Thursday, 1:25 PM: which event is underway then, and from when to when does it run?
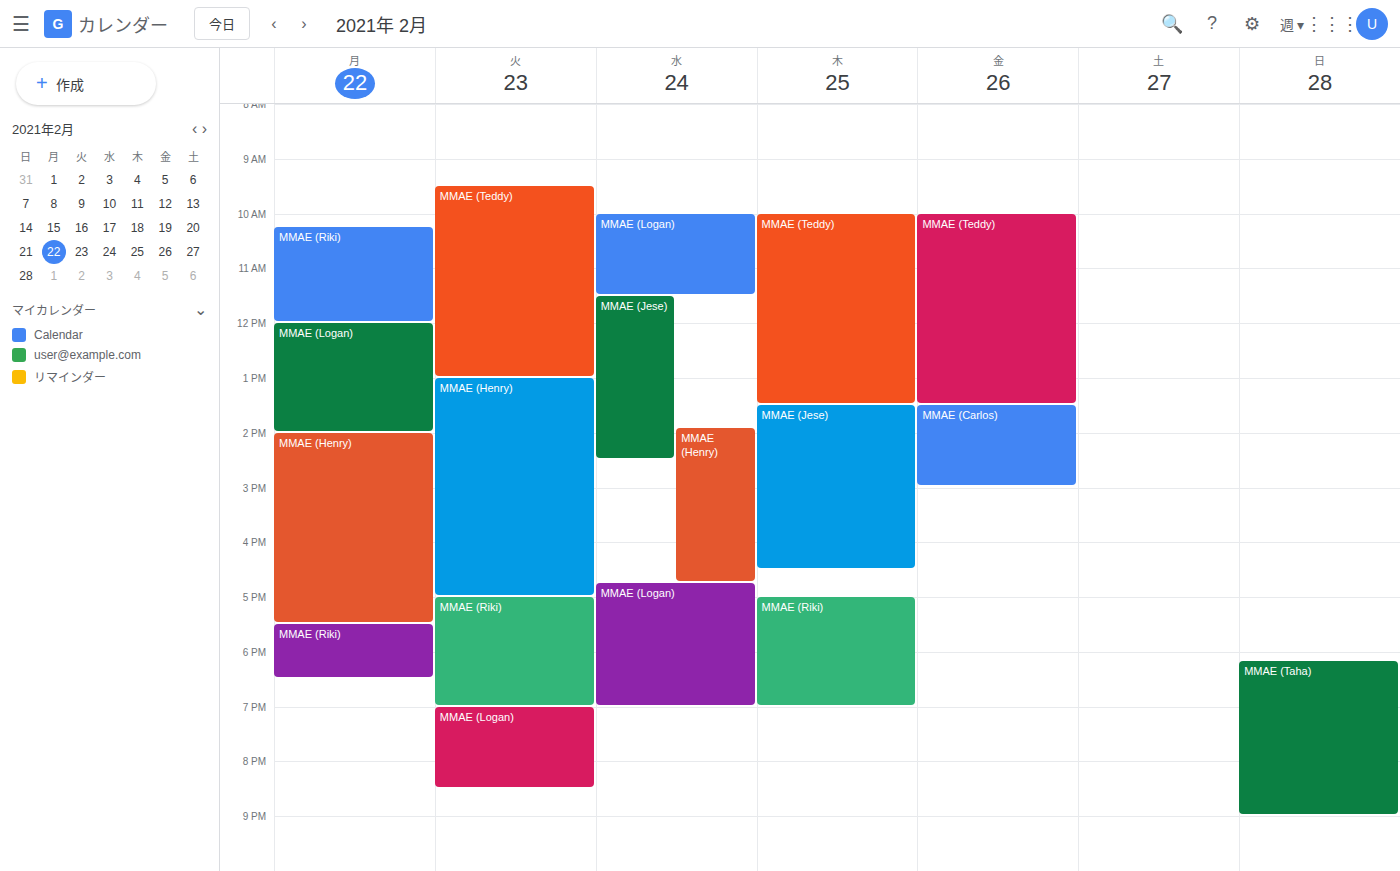
"MMAE (Teddy)", 10:00 AM to 1:30 PM